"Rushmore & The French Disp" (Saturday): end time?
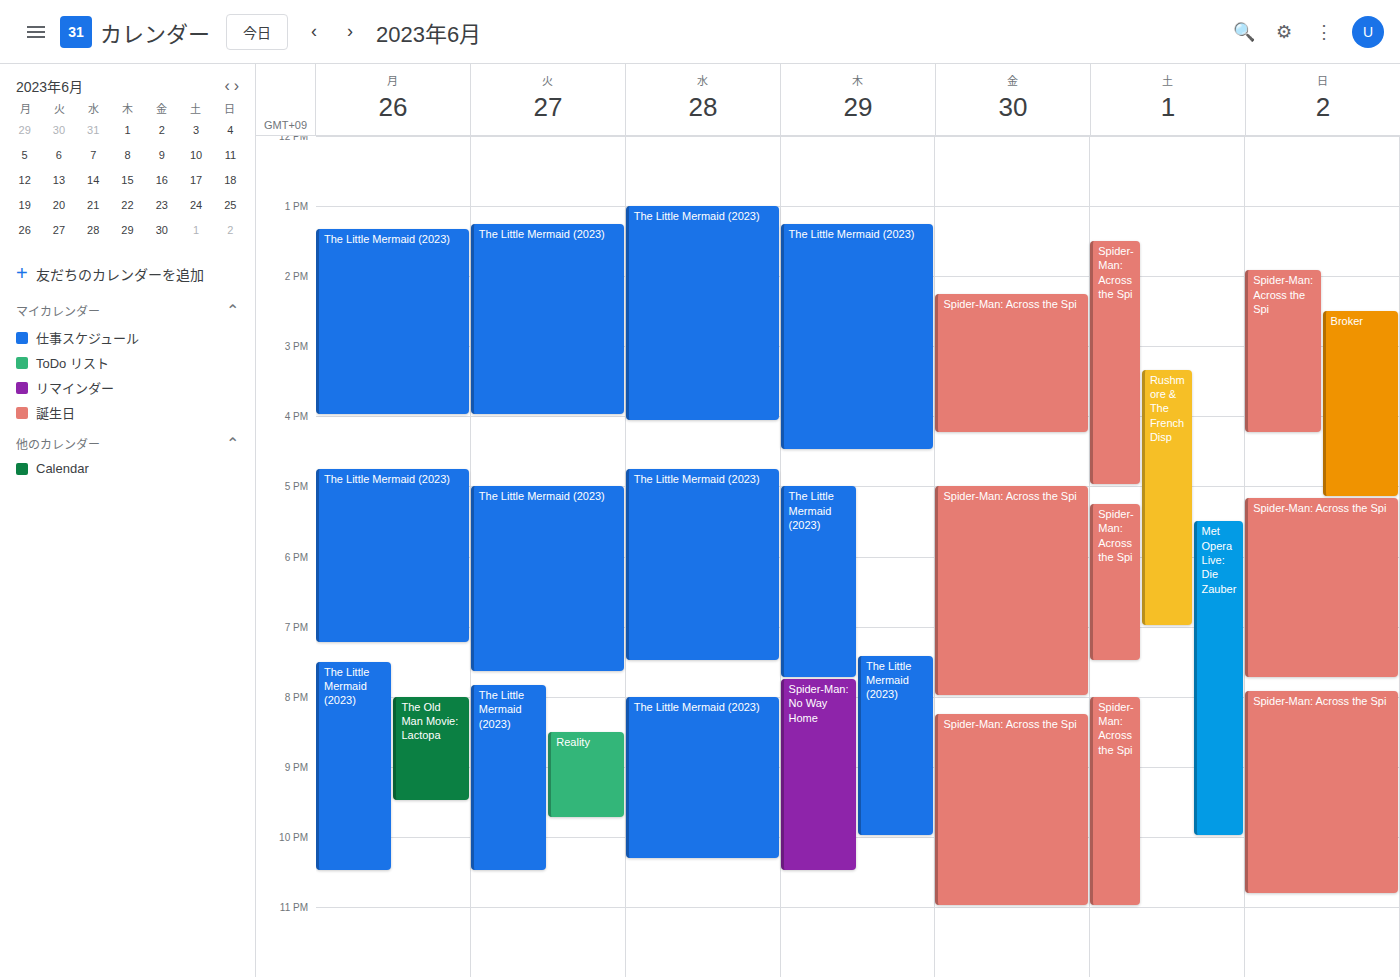
7:00 PM